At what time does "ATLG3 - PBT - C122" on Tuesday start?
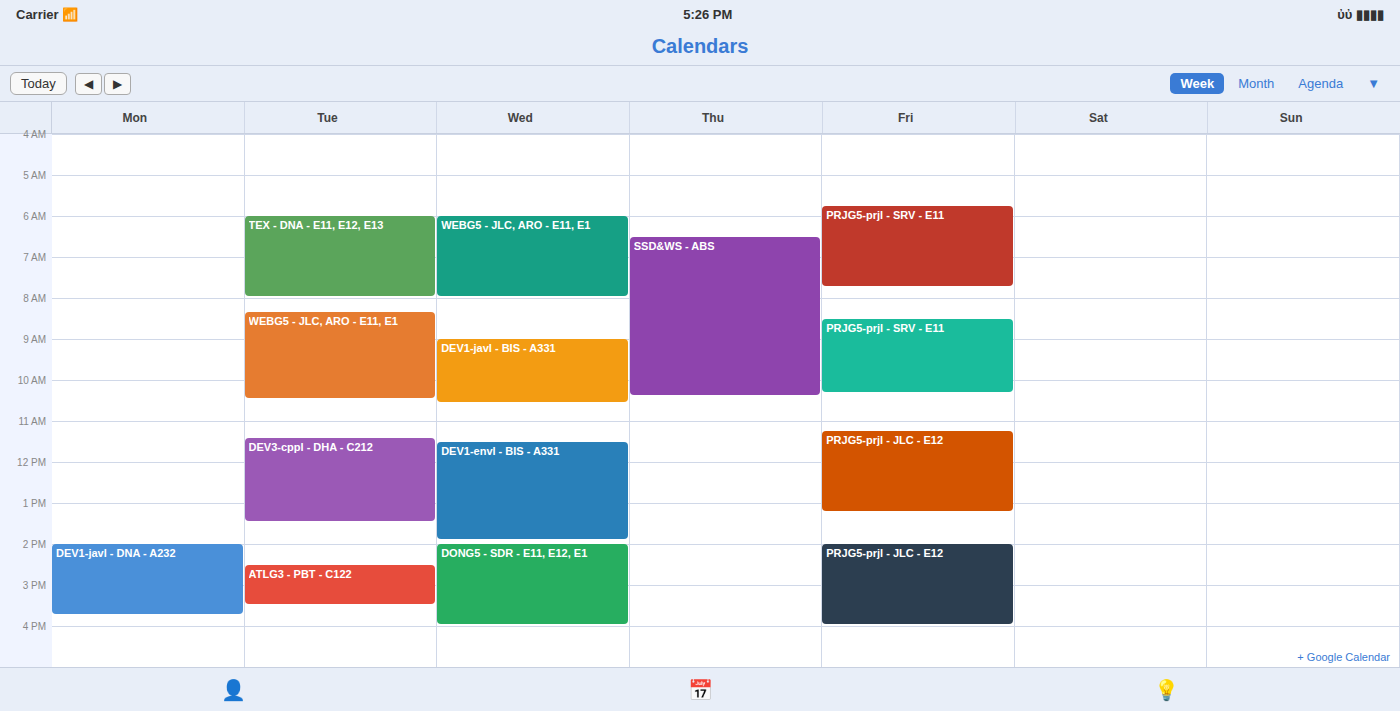
2:30 PM